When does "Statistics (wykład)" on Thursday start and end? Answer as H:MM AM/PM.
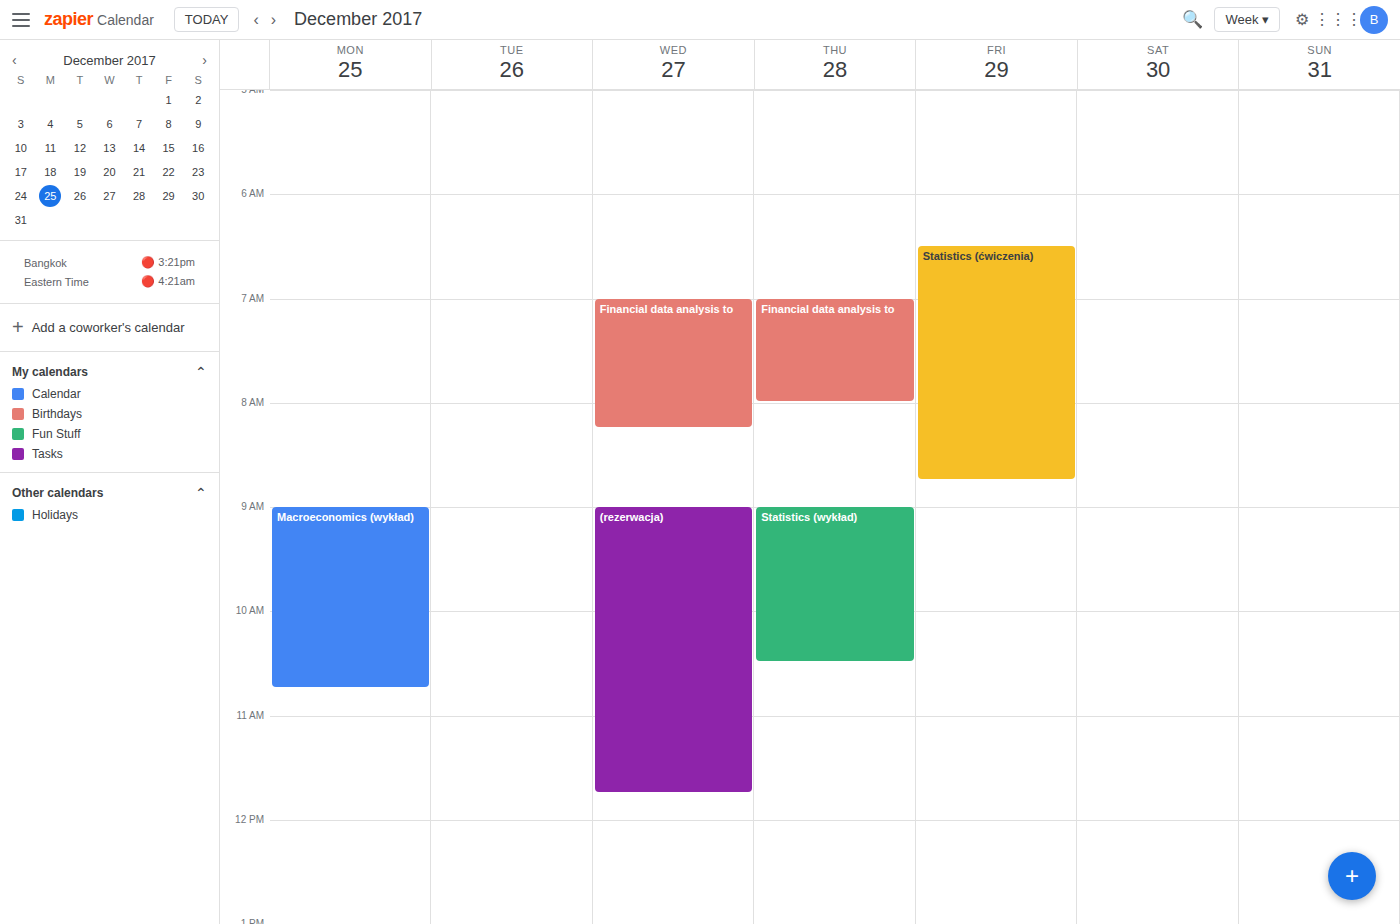
9:00 AM to 10:30 AM